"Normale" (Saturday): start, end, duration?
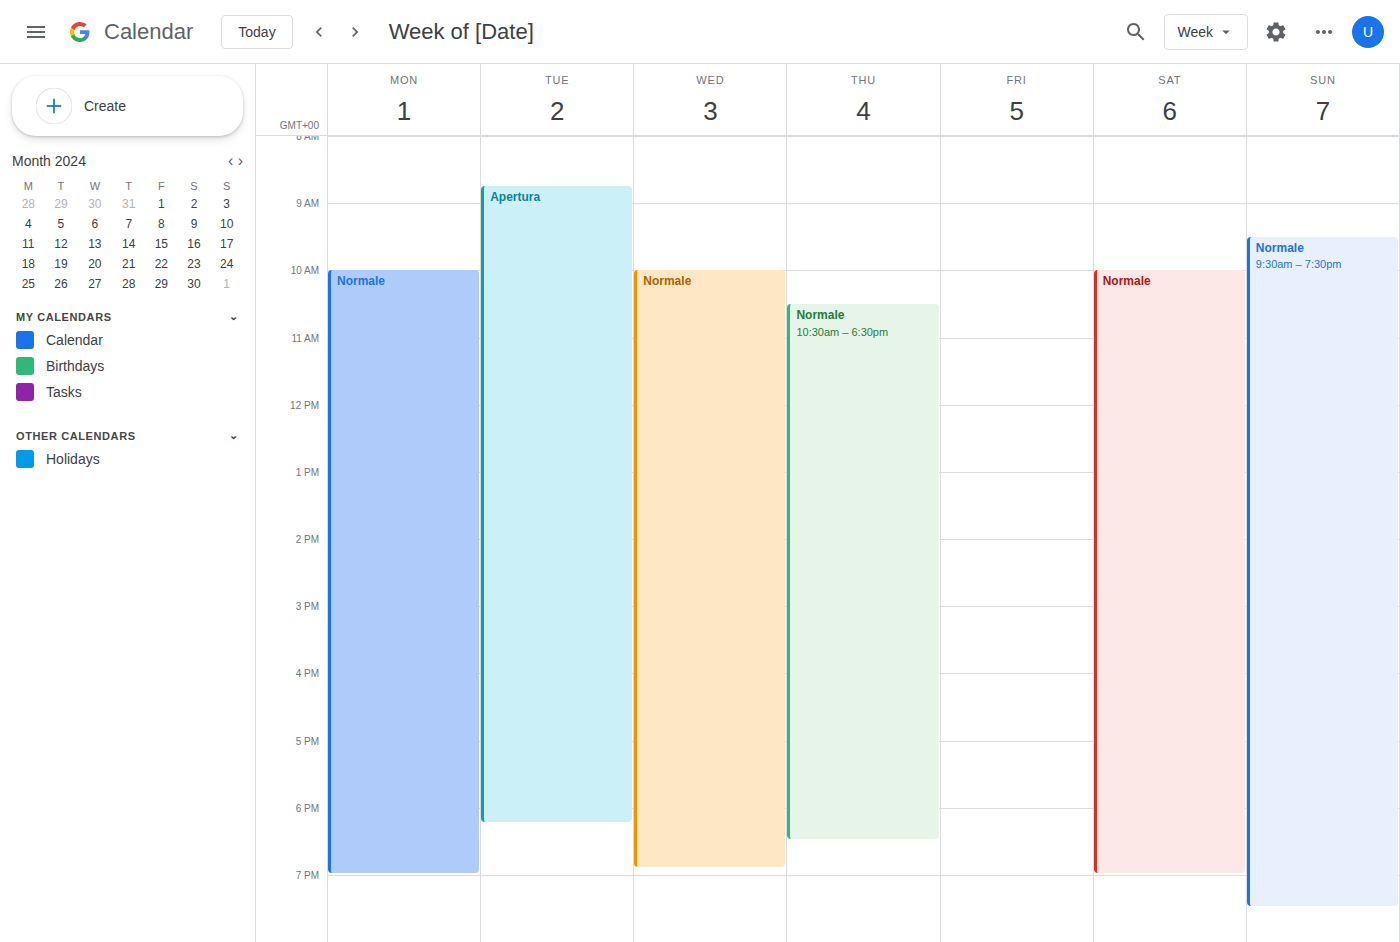
10:00 AM to 7:00 PM, 9 hours